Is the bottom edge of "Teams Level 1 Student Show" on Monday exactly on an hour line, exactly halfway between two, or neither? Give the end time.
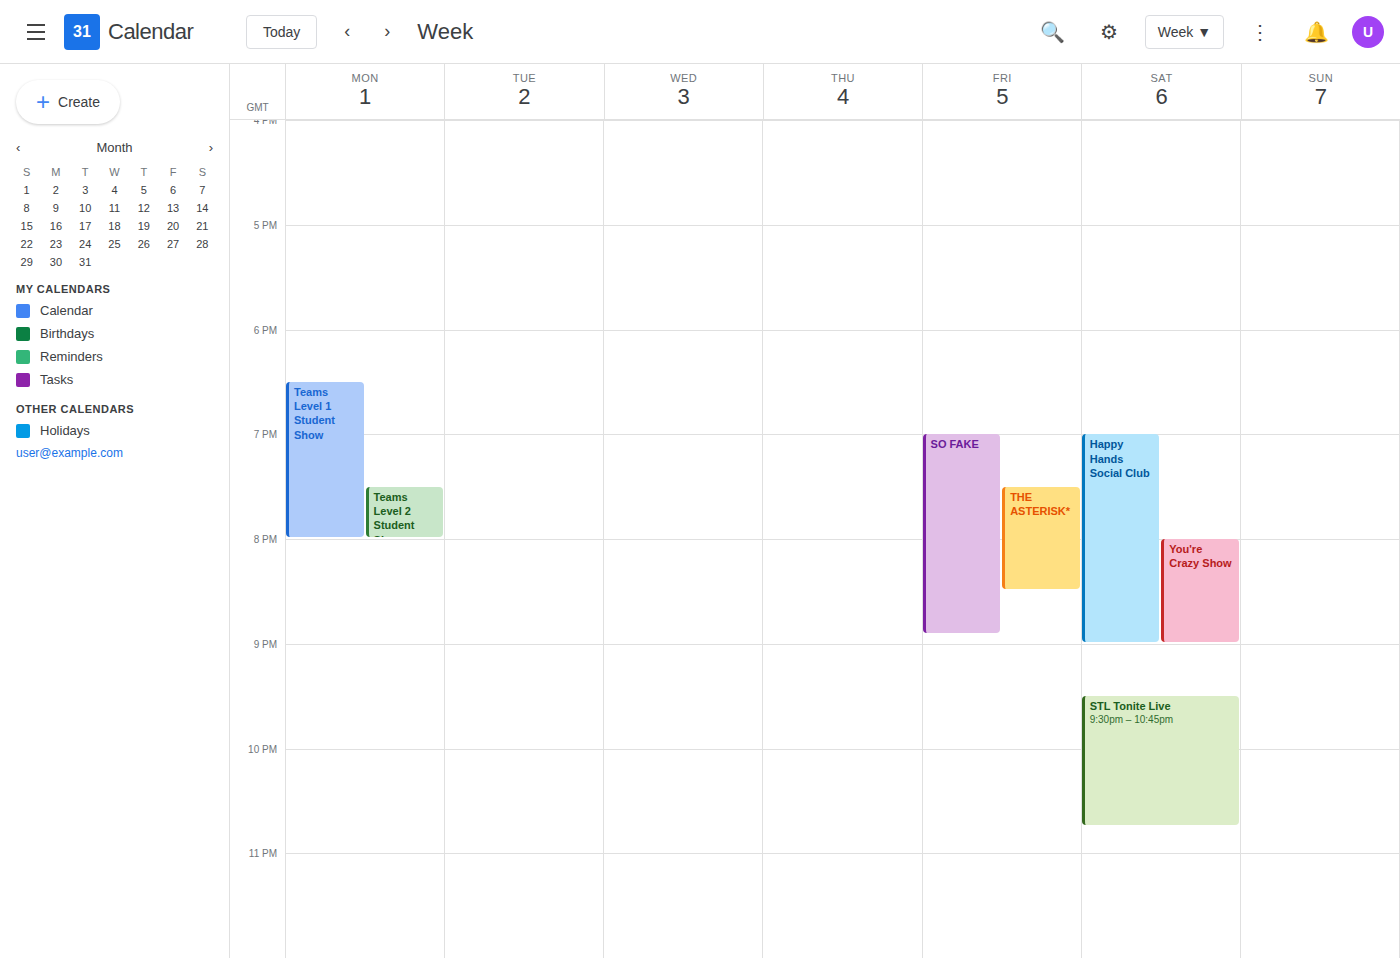
8:00 PM -- exactly on the 8 PM line.